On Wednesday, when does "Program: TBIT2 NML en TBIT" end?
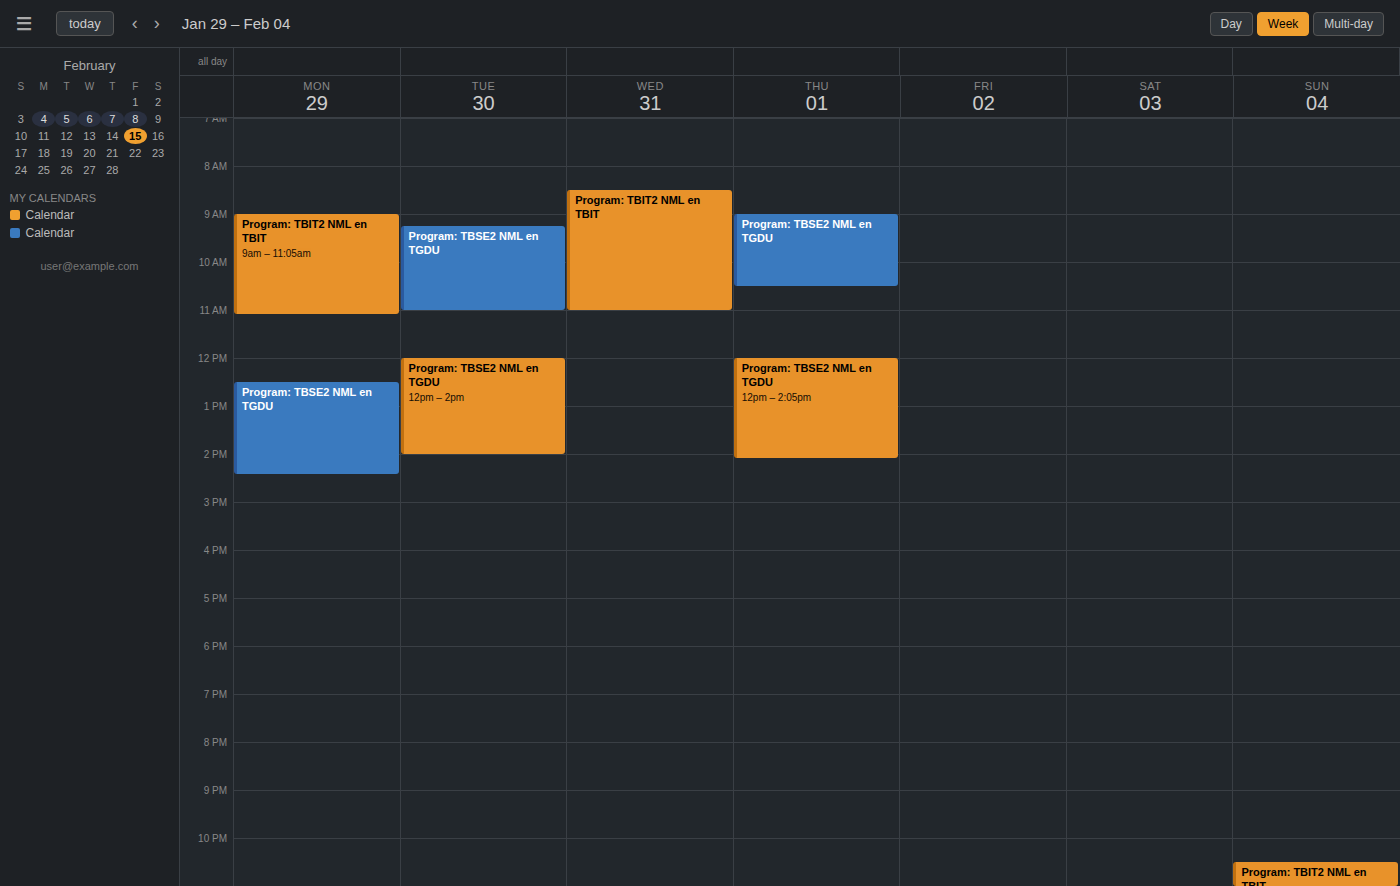
11:00 AM